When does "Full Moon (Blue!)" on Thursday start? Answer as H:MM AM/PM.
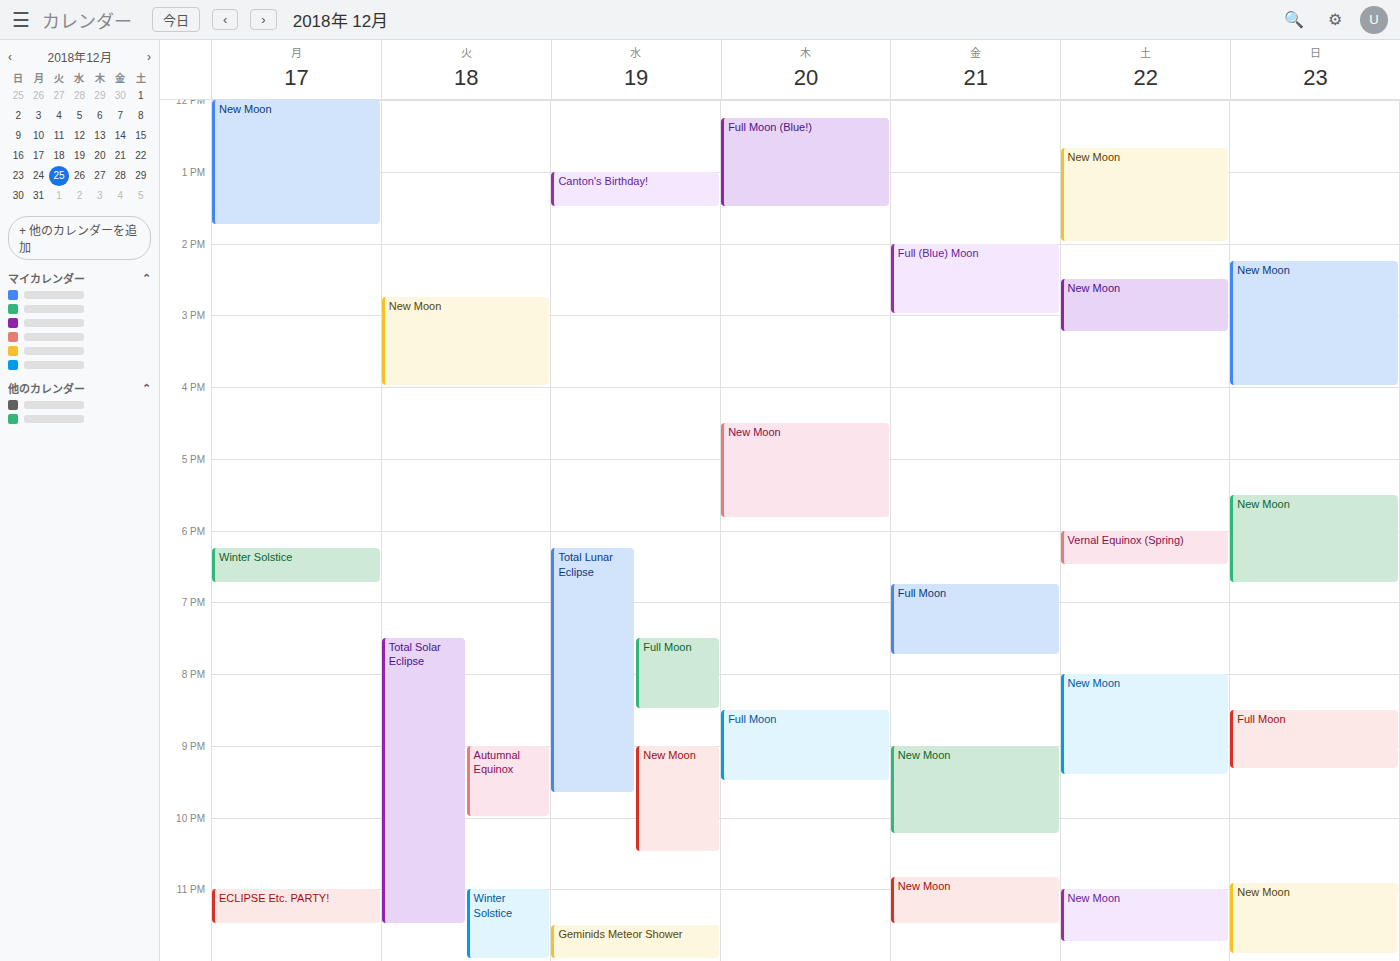
12:15 PM